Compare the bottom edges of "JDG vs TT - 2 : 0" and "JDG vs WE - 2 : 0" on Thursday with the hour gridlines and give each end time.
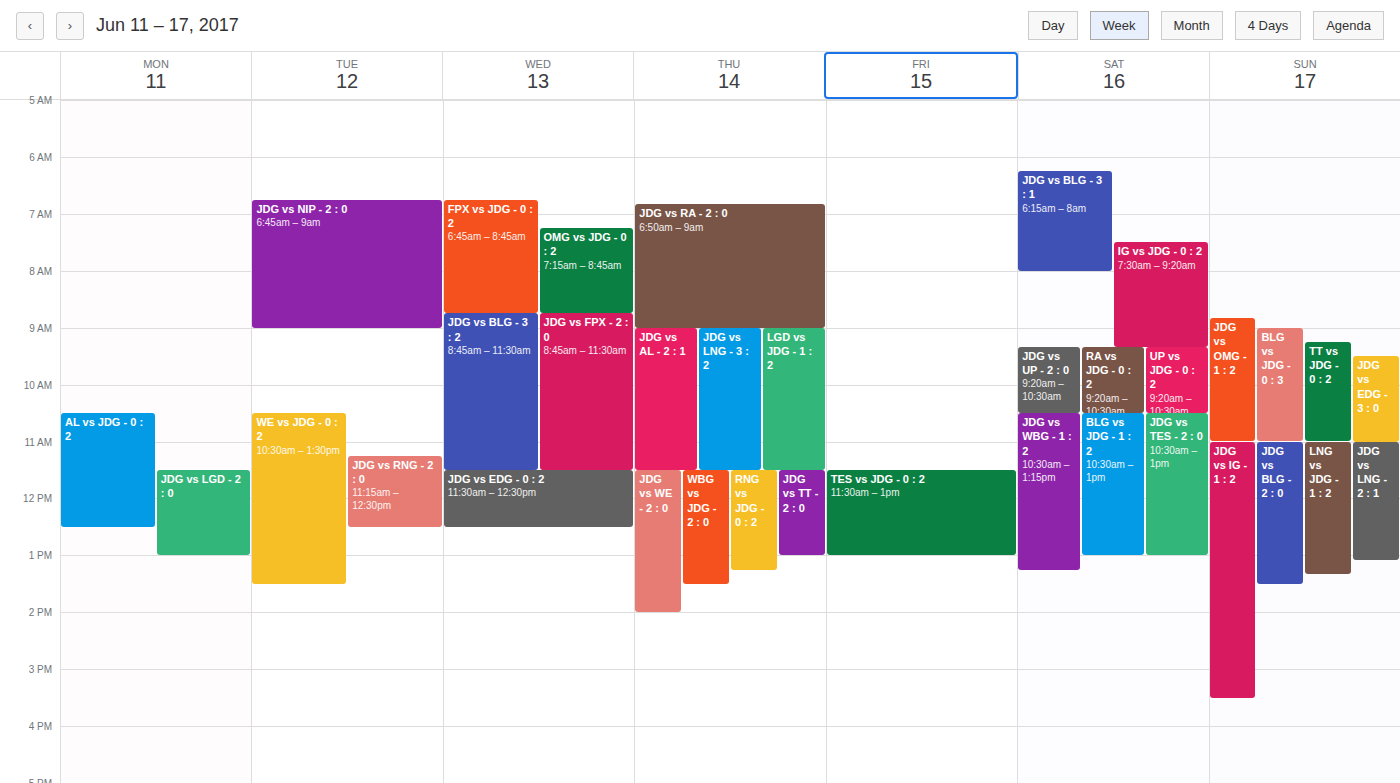
"JDG vs TT - 2 : 0": 1:00 PM, exactly on the 1 PM line. "JDG vs WE - 2 : 0": 2:00 PM, exactly on the 2 PM line.